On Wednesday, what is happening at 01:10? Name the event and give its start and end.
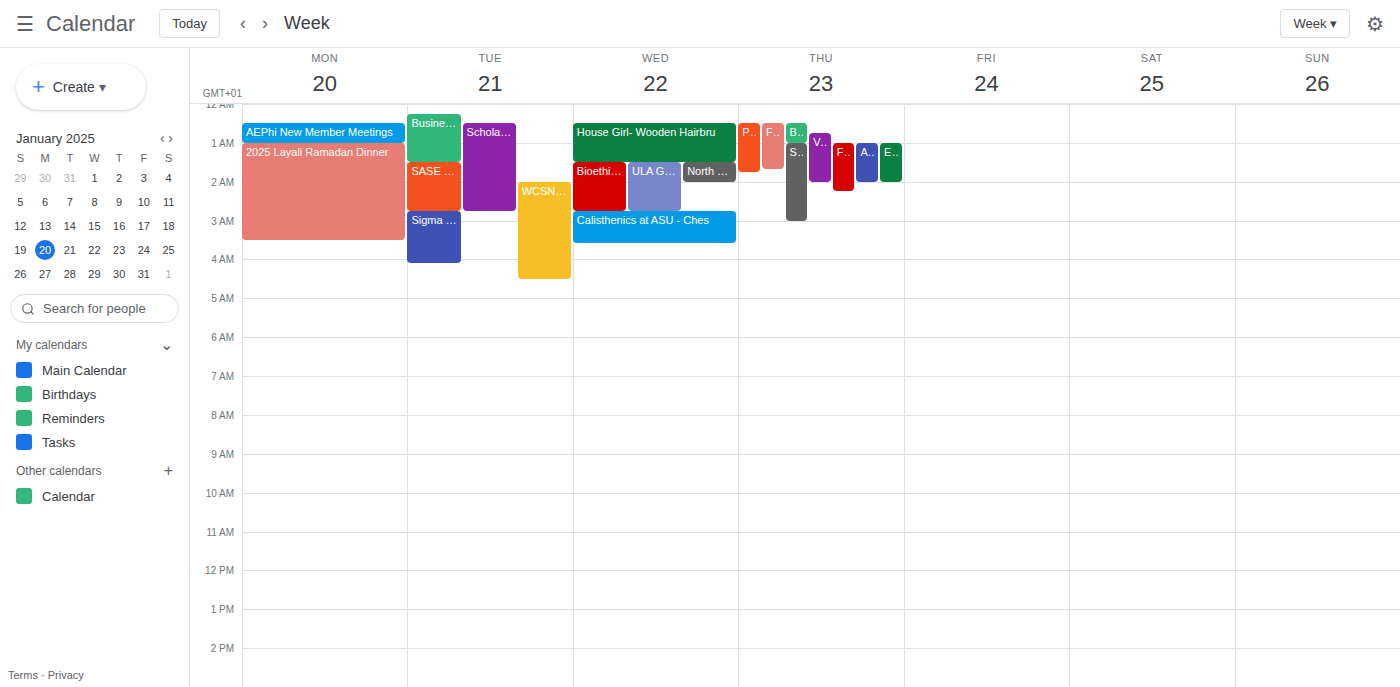
"House Girl- Wooden Hairbru", 00:30 to 01:30